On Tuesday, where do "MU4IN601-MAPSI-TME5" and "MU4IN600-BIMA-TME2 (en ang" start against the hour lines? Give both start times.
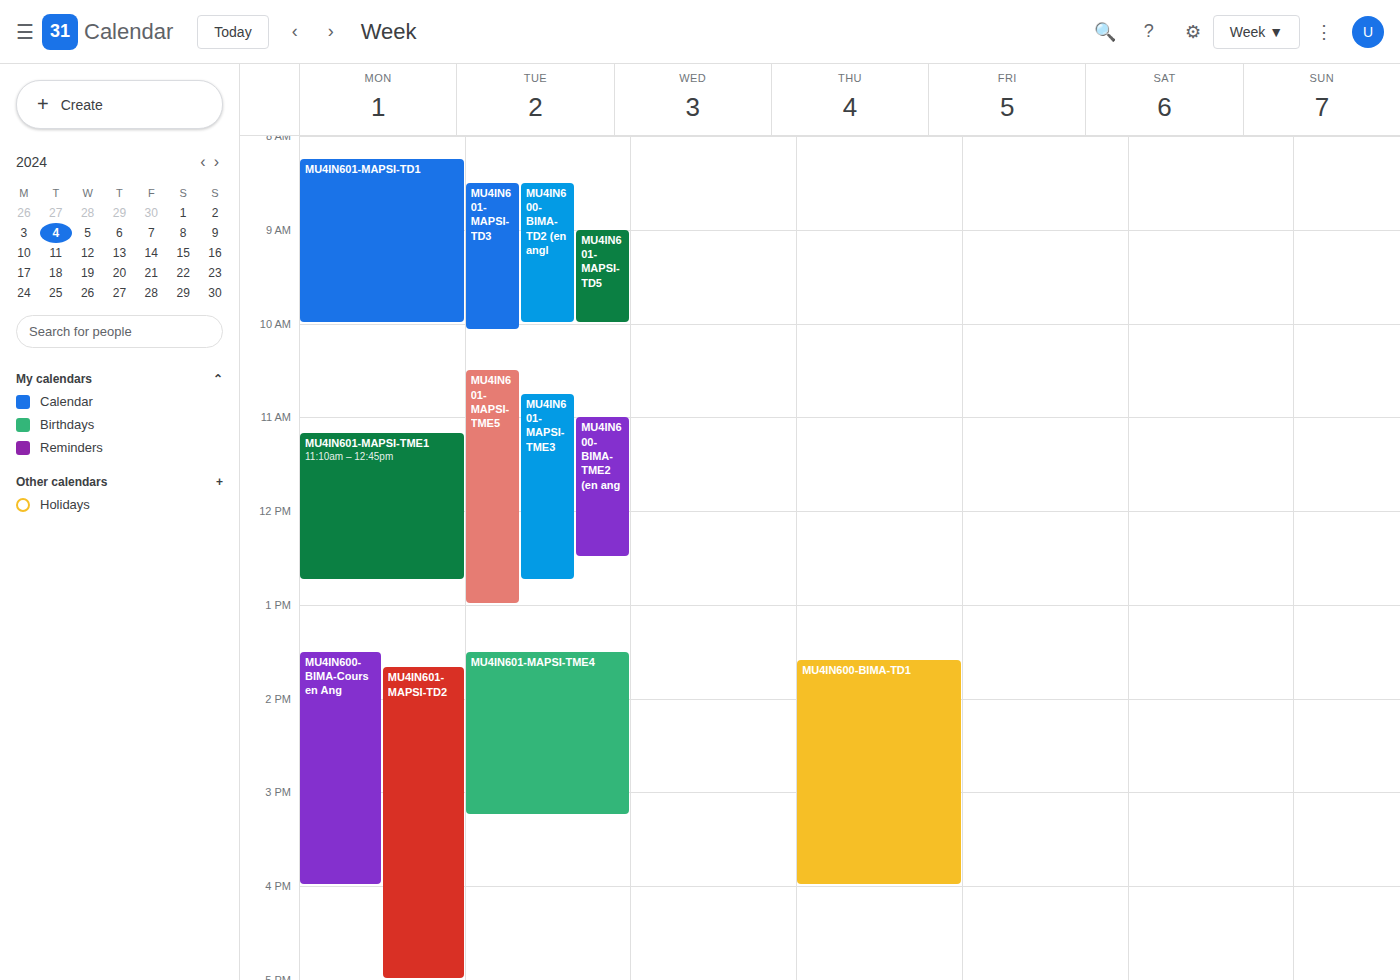
"MU4IN601-MAPSI-TME5": 10:30 AM, halfway between the 10 AM and 11 AM lines. "MU4IN600-BIMA-TME2 (en ang": 11:00 AM, exactly on the 11 AM line.